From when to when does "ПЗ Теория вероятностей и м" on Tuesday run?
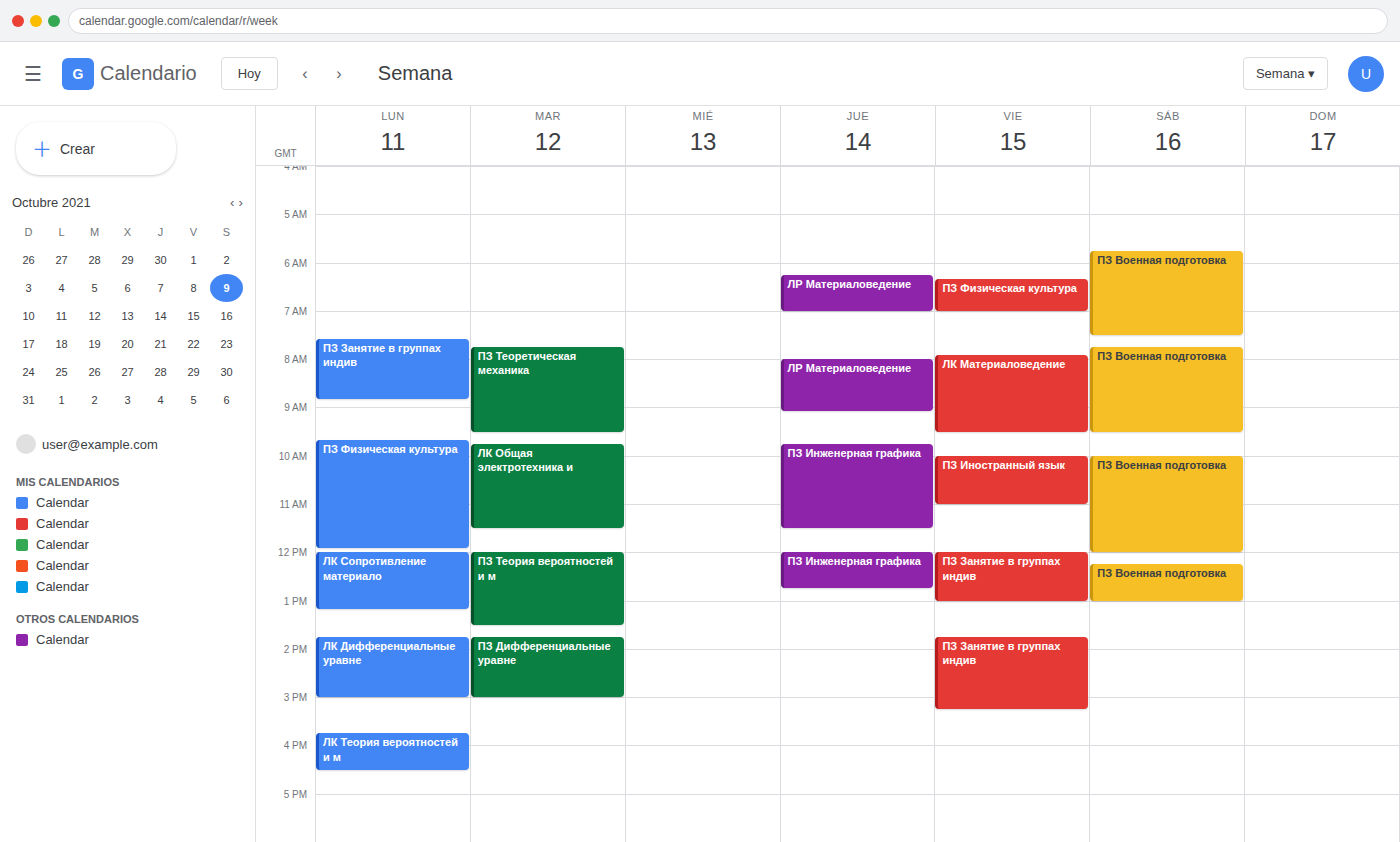
12:00 PM to 1:30 PM